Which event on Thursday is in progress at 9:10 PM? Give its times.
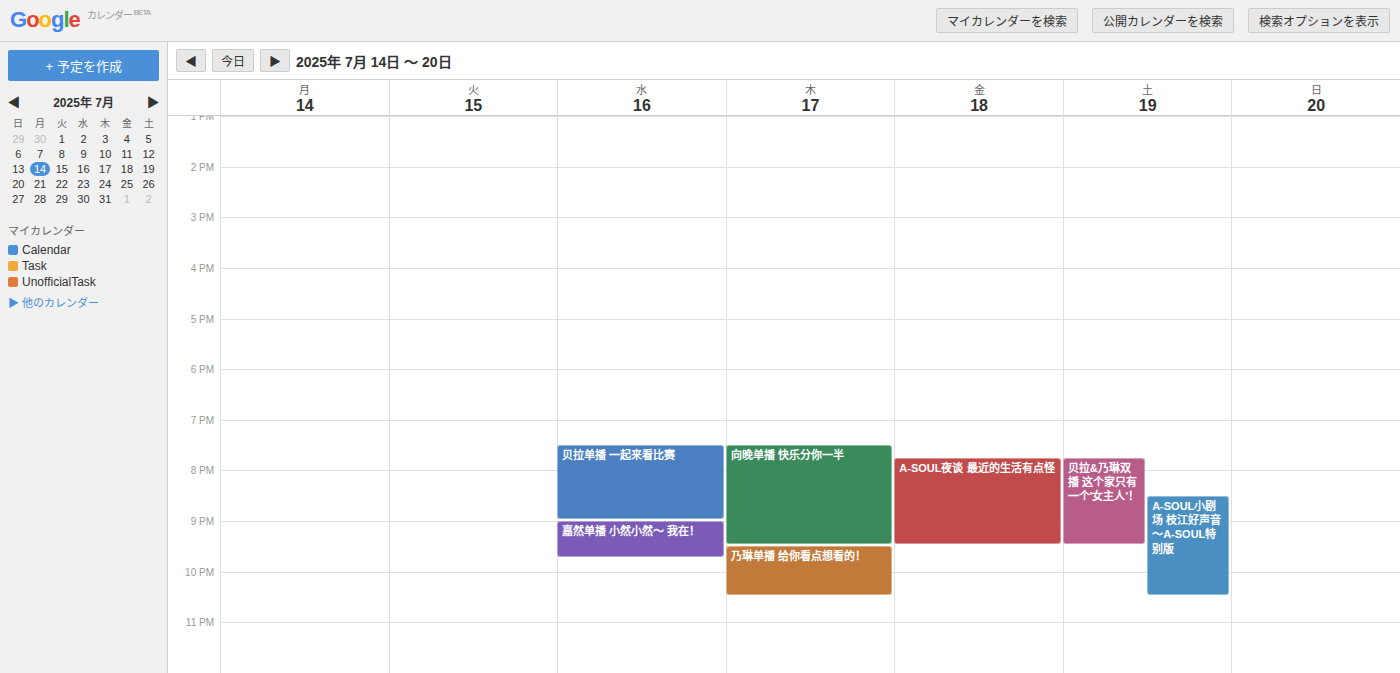
"向晚单播 快乐分你一半", 7:30 PM to 9:30 PM